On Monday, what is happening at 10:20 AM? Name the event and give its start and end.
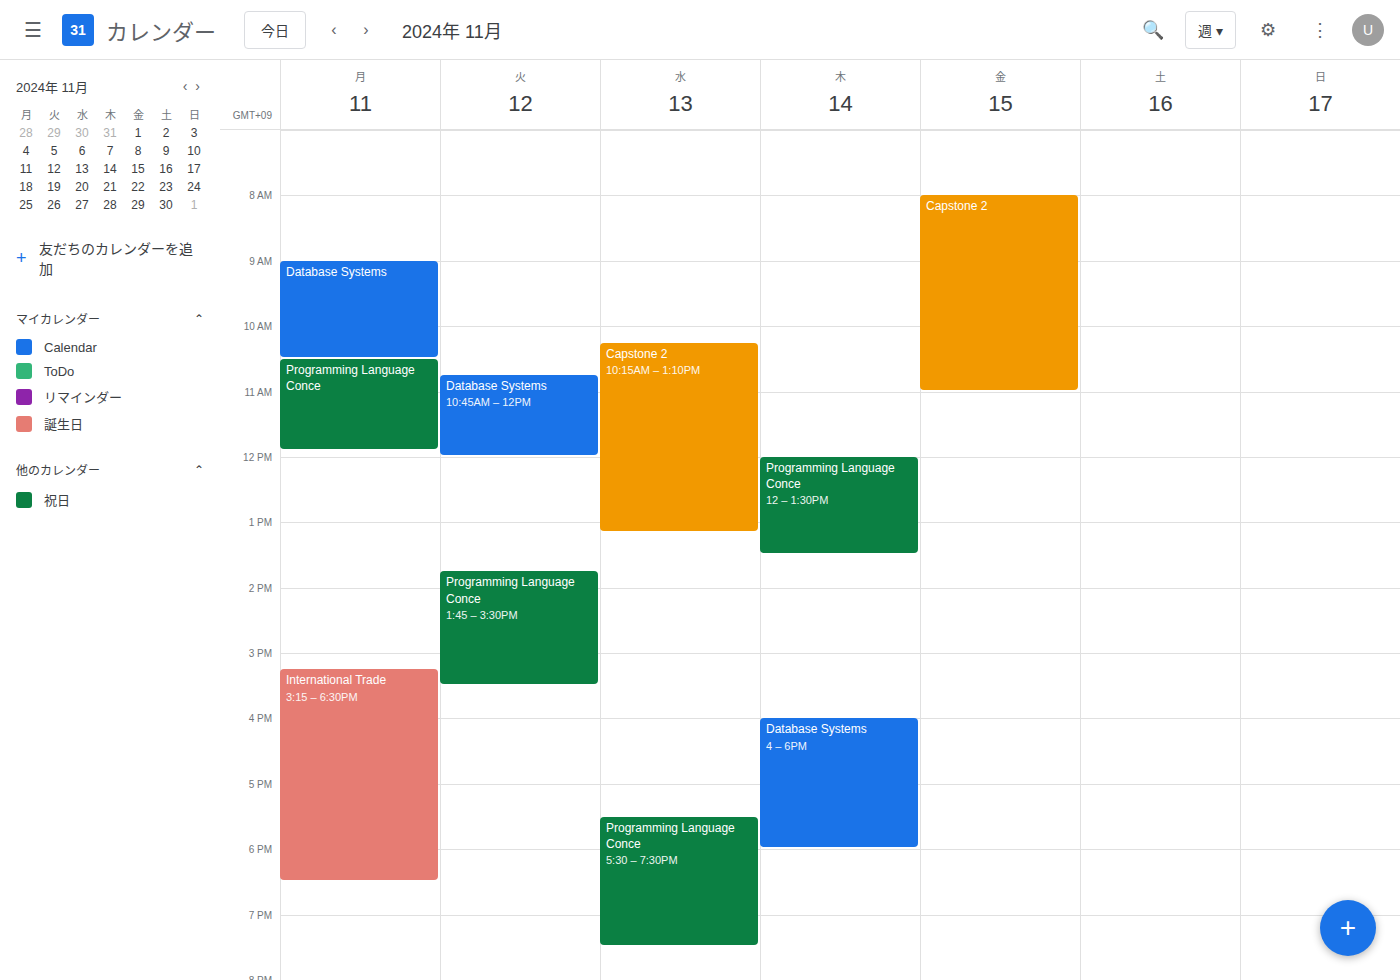
"Database Systems", 9:00 AM to 10:30 AM